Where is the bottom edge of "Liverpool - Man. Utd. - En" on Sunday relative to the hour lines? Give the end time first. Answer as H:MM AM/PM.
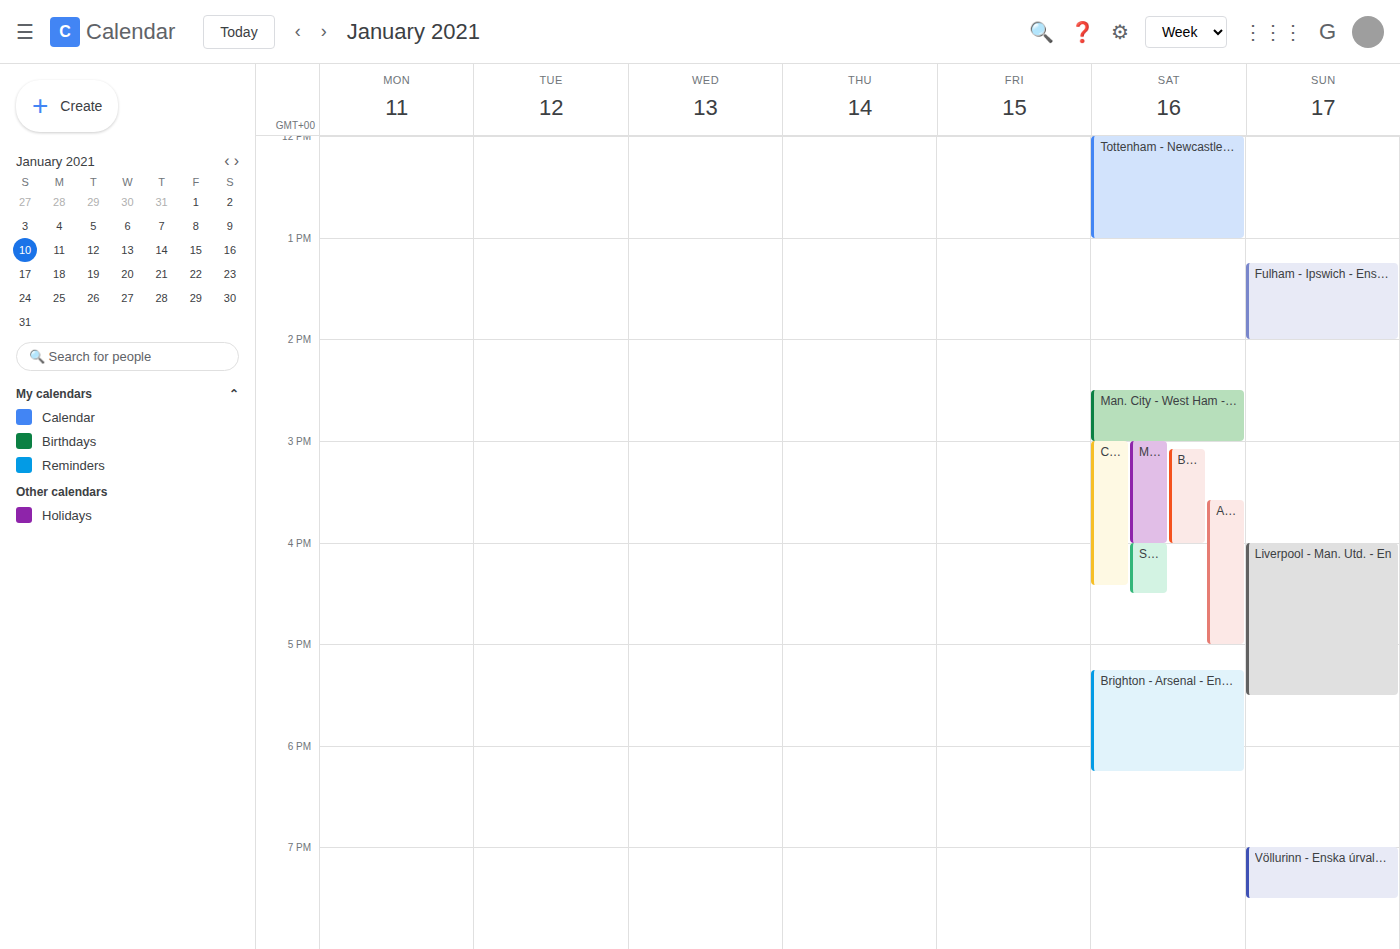
5:30 PM -- halfway between the 5 PM and 6 PM lines.